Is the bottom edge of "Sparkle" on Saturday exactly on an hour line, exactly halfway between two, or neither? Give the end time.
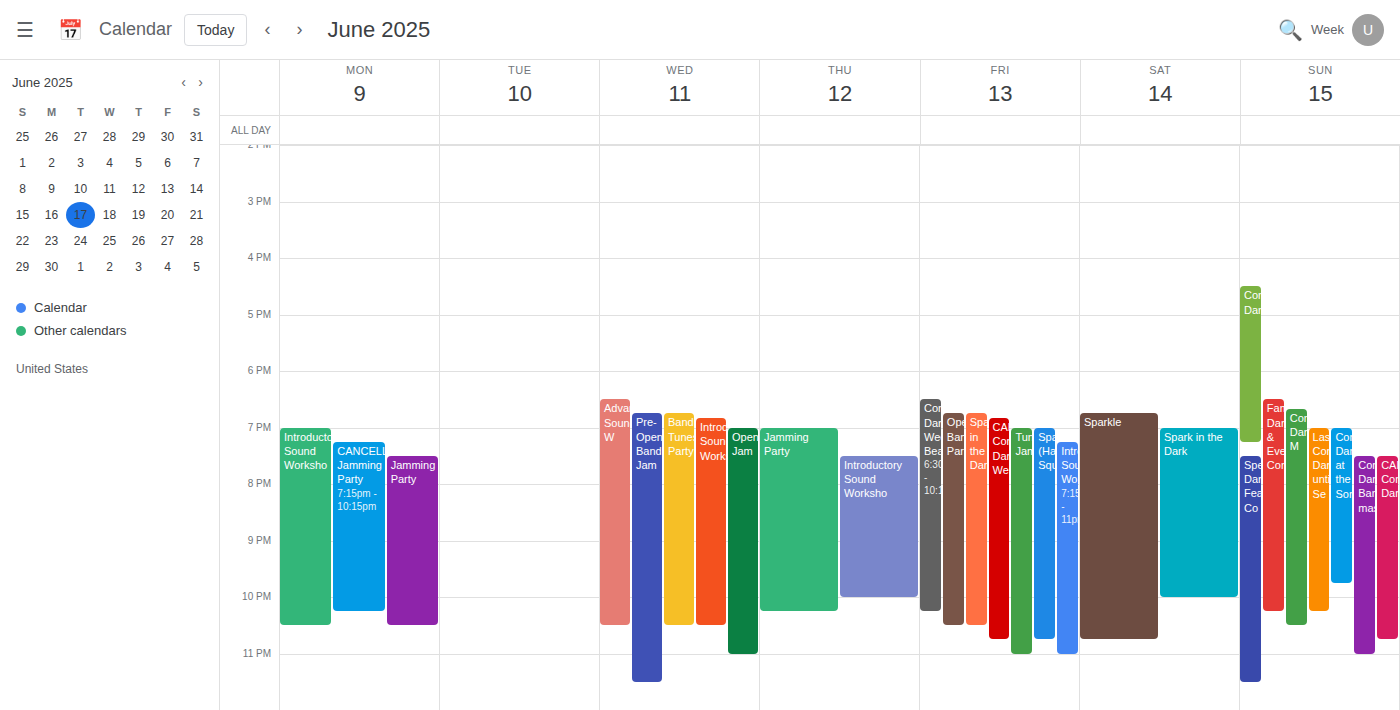
10:45 PM -- neither: three quarters of the way from the 10 PM line to the 11 PM line.